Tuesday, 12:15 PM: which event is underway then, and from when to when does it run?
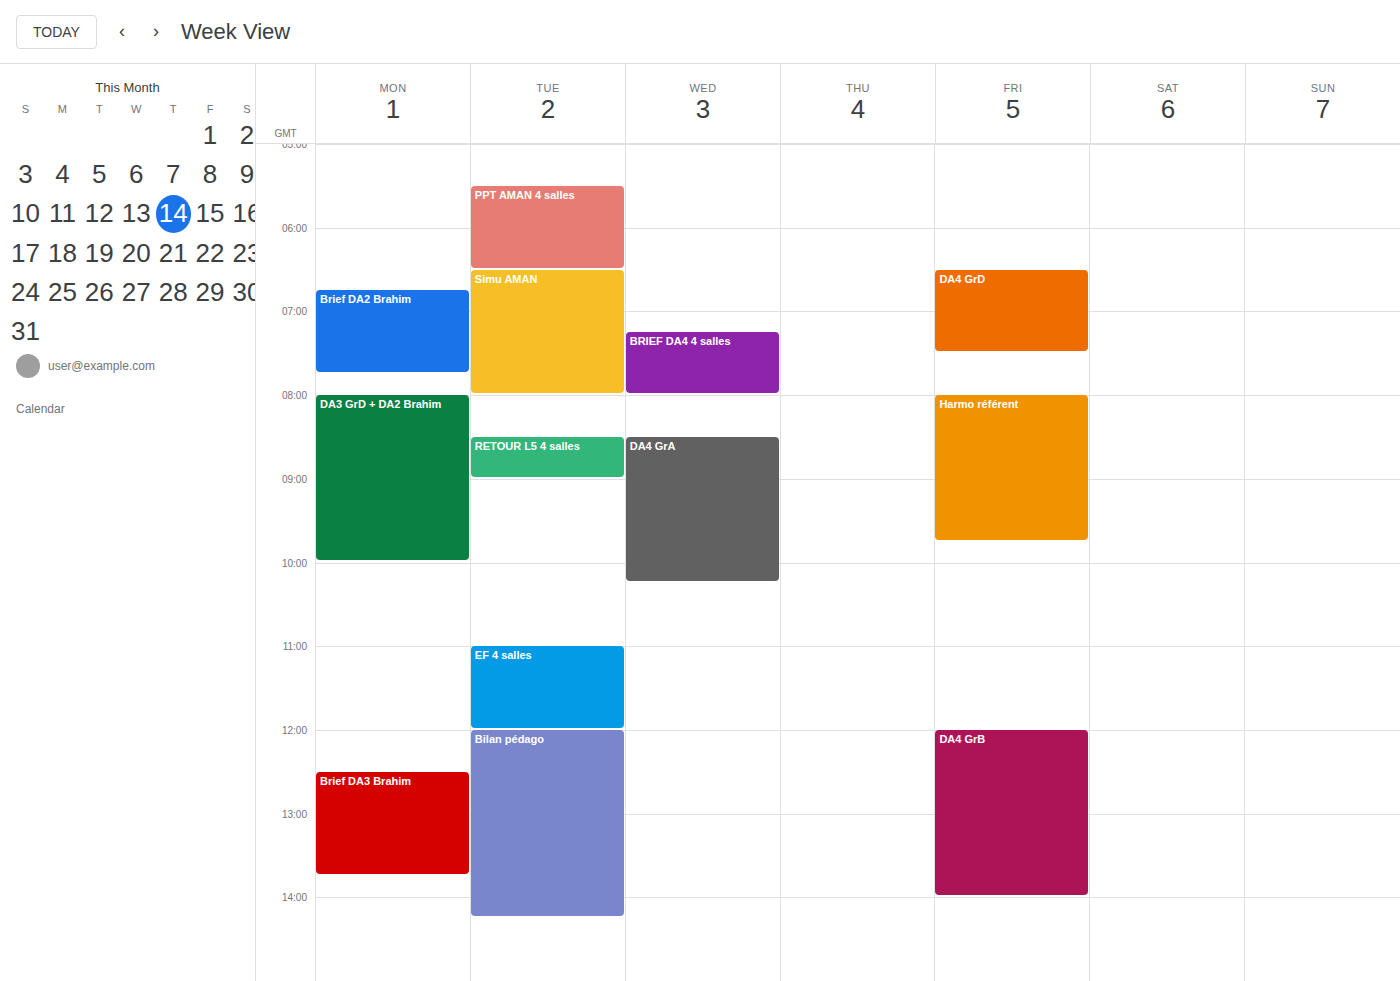
"Bilan pédago", 12:00 PM to 2:15 PM